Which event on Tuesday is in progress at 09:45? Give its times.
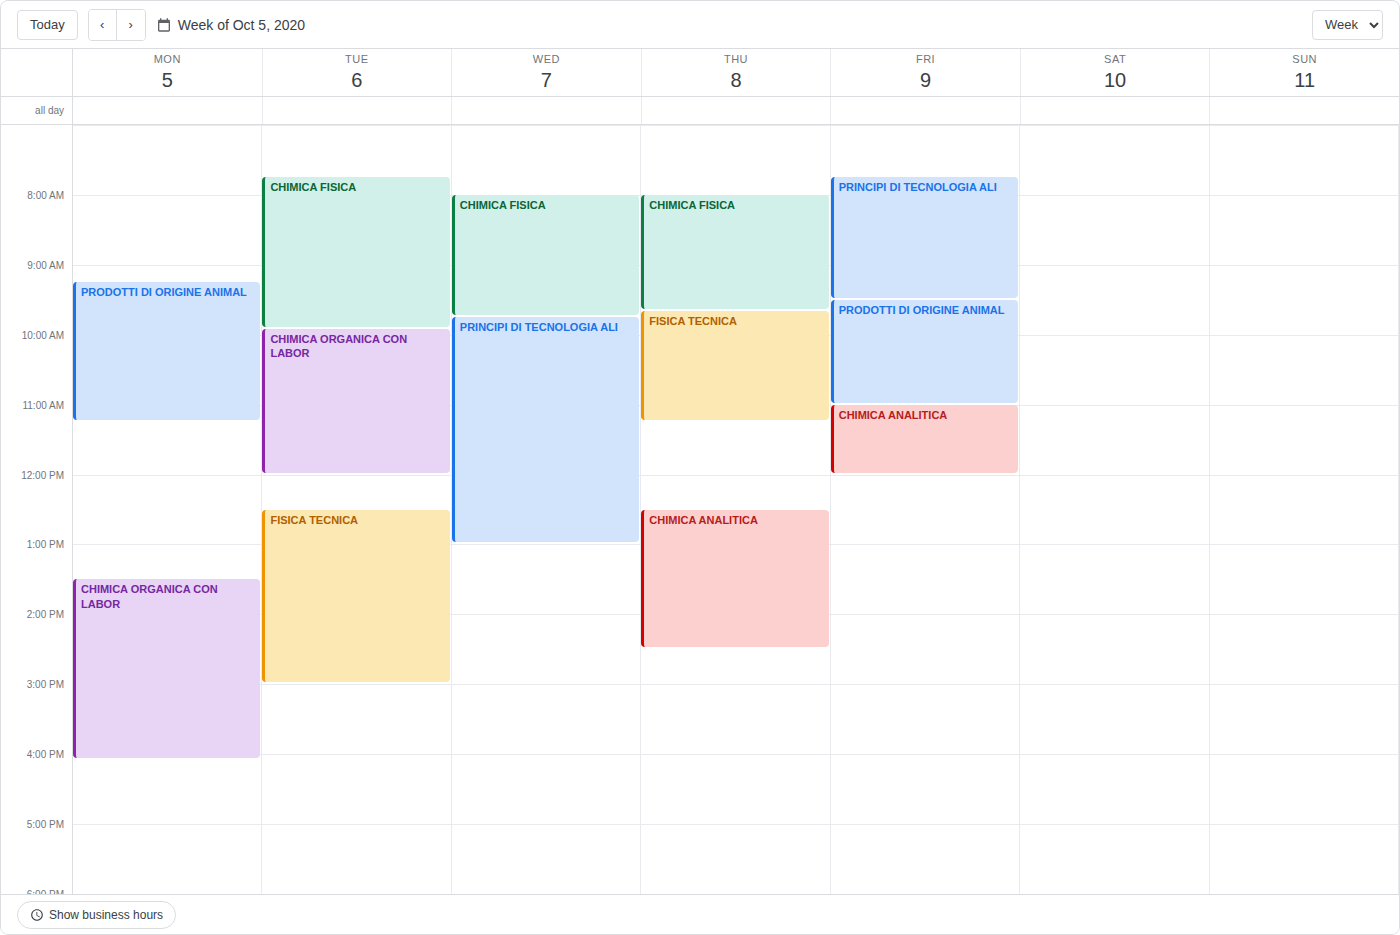
"CHIMICA FISICA", 07:45 to 09:55